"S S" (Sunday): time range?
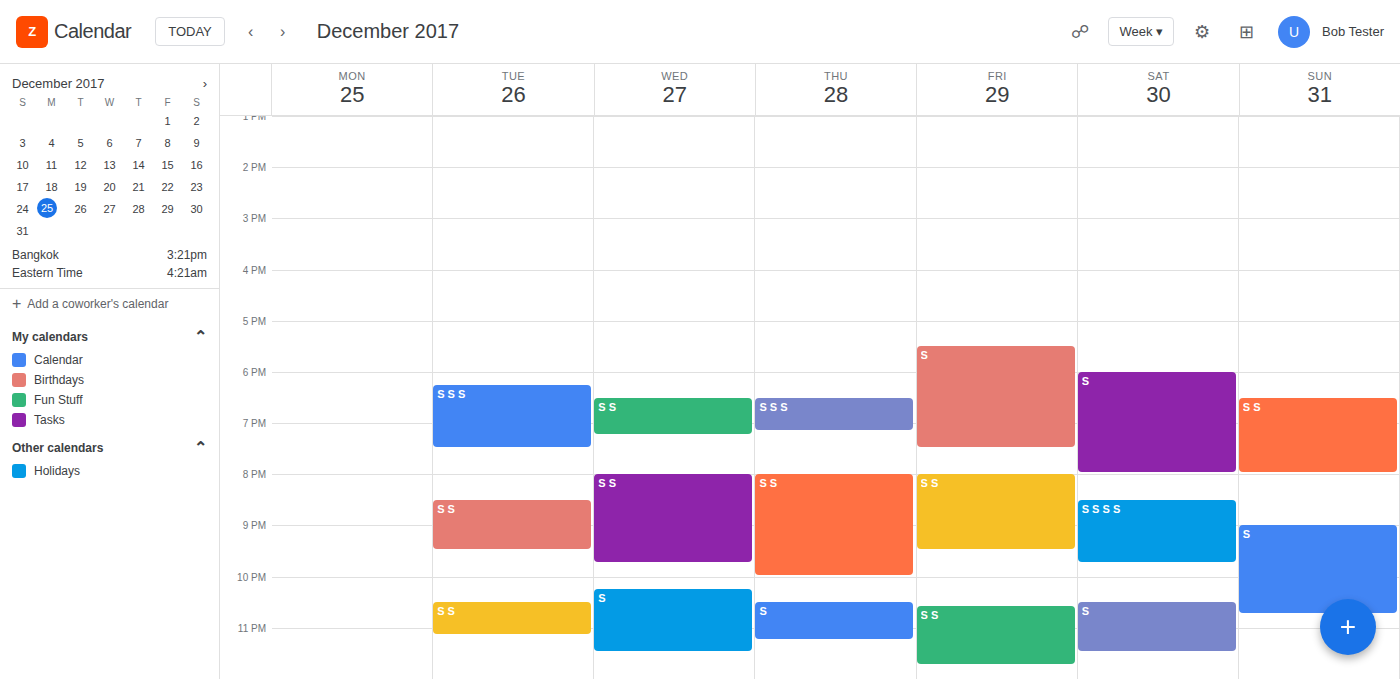
6:30 PM to 8:00 PM